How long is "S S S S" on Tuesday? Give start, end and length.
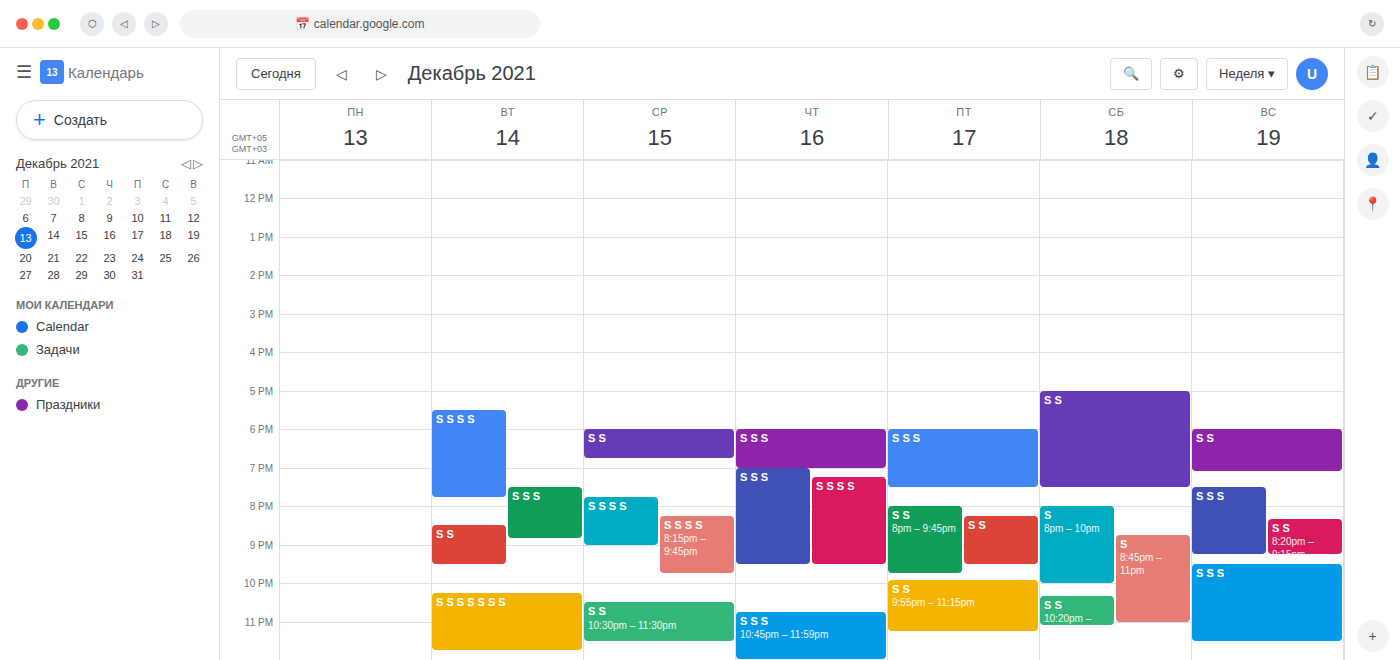
5:30 PM to 7:45 PM, 2 hours 15 minutes